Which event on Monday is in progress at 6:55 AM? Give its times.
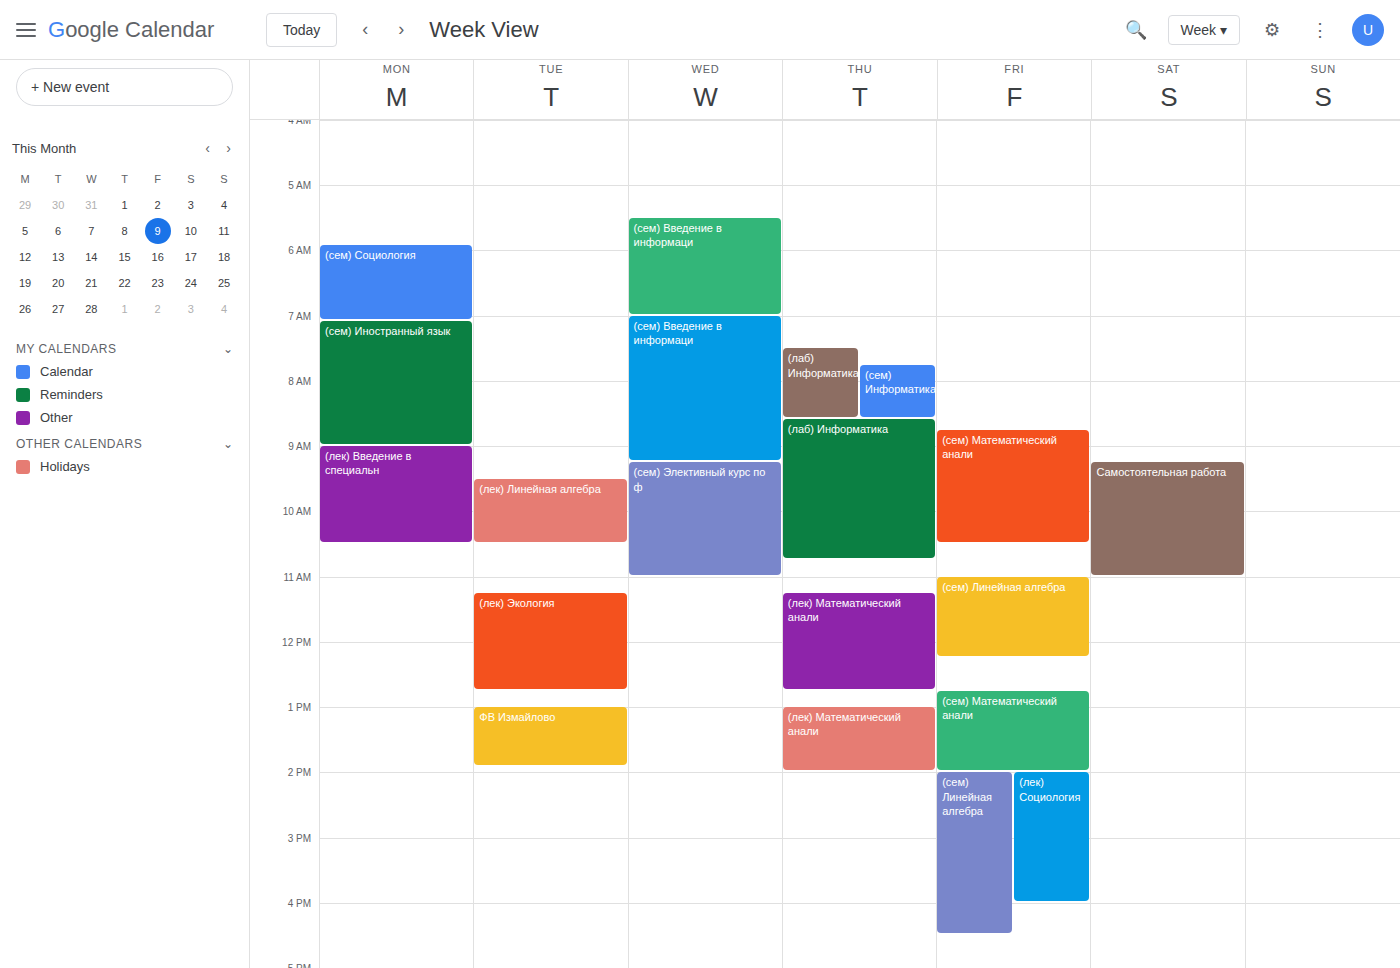
"(сем) Социология", 5:55 AM to 7:05 AM